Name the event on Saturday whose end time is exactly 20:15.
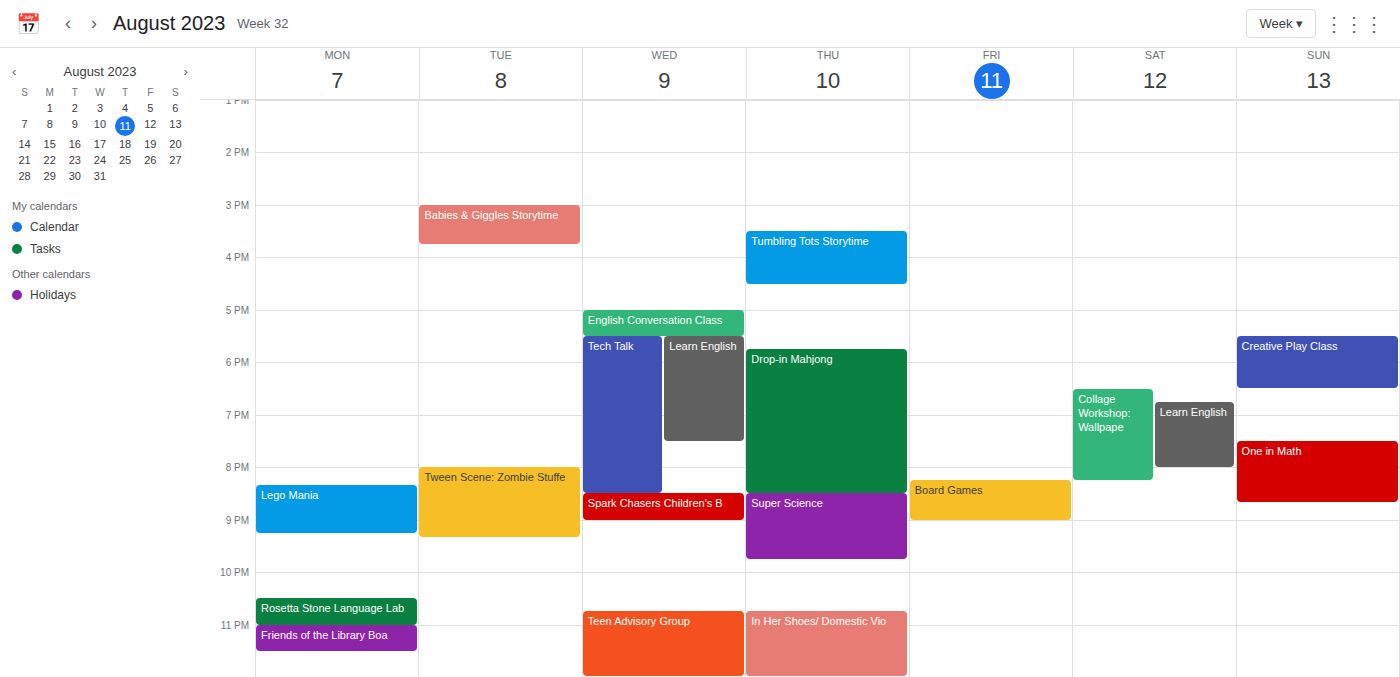
"Collage Workshop: Wallpape"